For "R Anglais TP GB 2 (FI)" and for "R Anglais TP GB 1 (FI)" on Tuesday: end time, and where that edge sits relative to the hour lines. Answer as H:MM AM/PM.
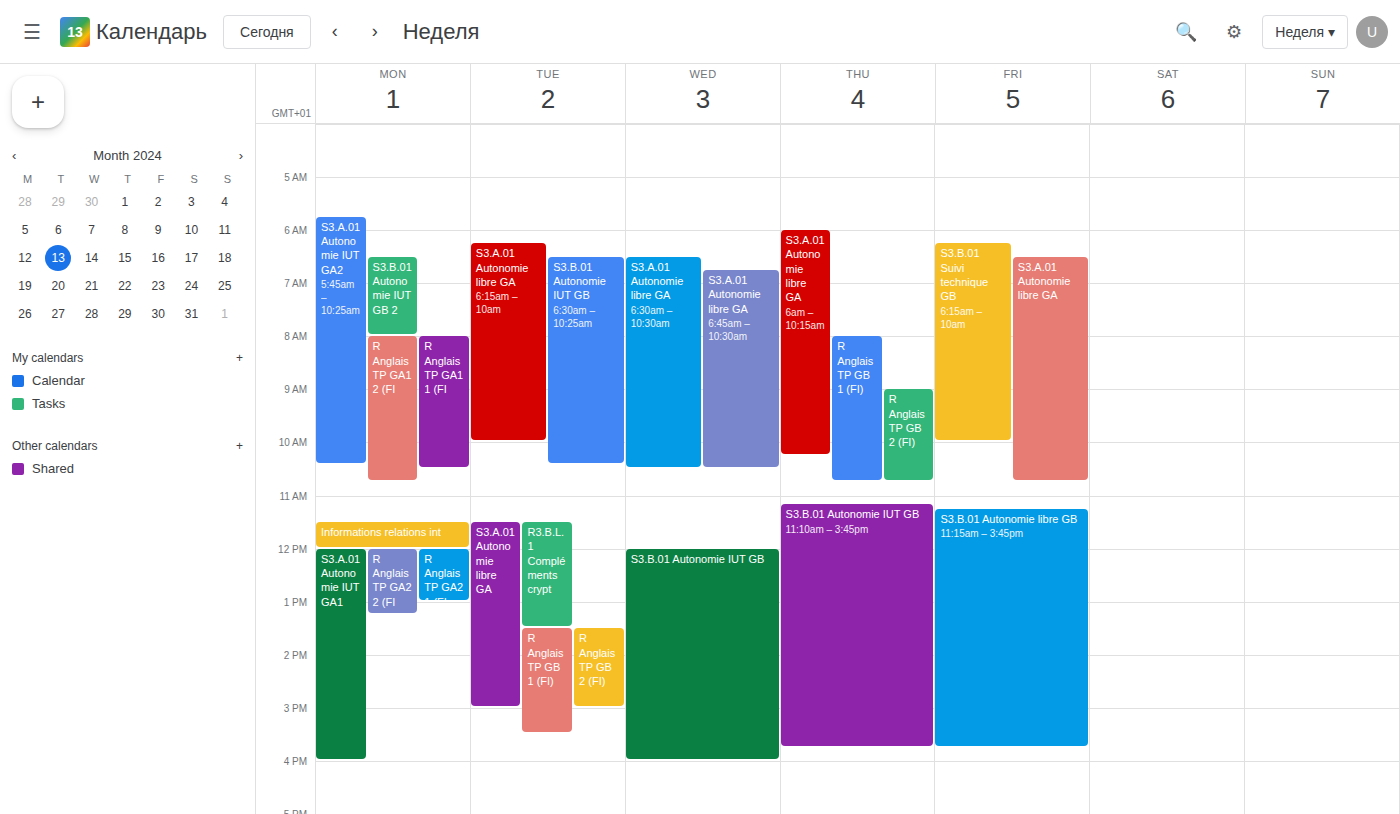
"R Anglais TP GB 2 (FI)": 3:00 PM, exactly on the 3 PM line. "R Anglais TP GB 1 (FI)": 3:30 PM, halfway between the 3 PM and 4 PM lines.